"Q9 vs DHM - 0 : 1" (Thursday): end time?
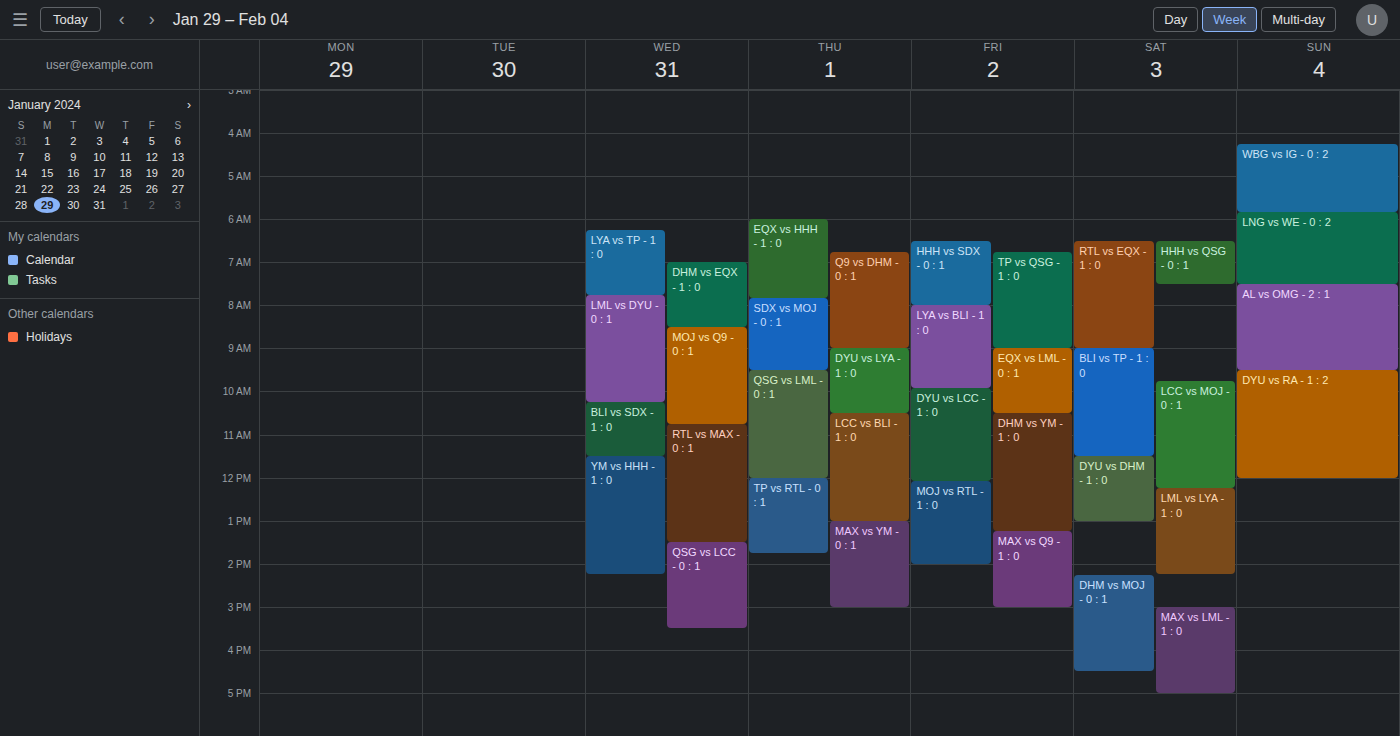
9:00 AM